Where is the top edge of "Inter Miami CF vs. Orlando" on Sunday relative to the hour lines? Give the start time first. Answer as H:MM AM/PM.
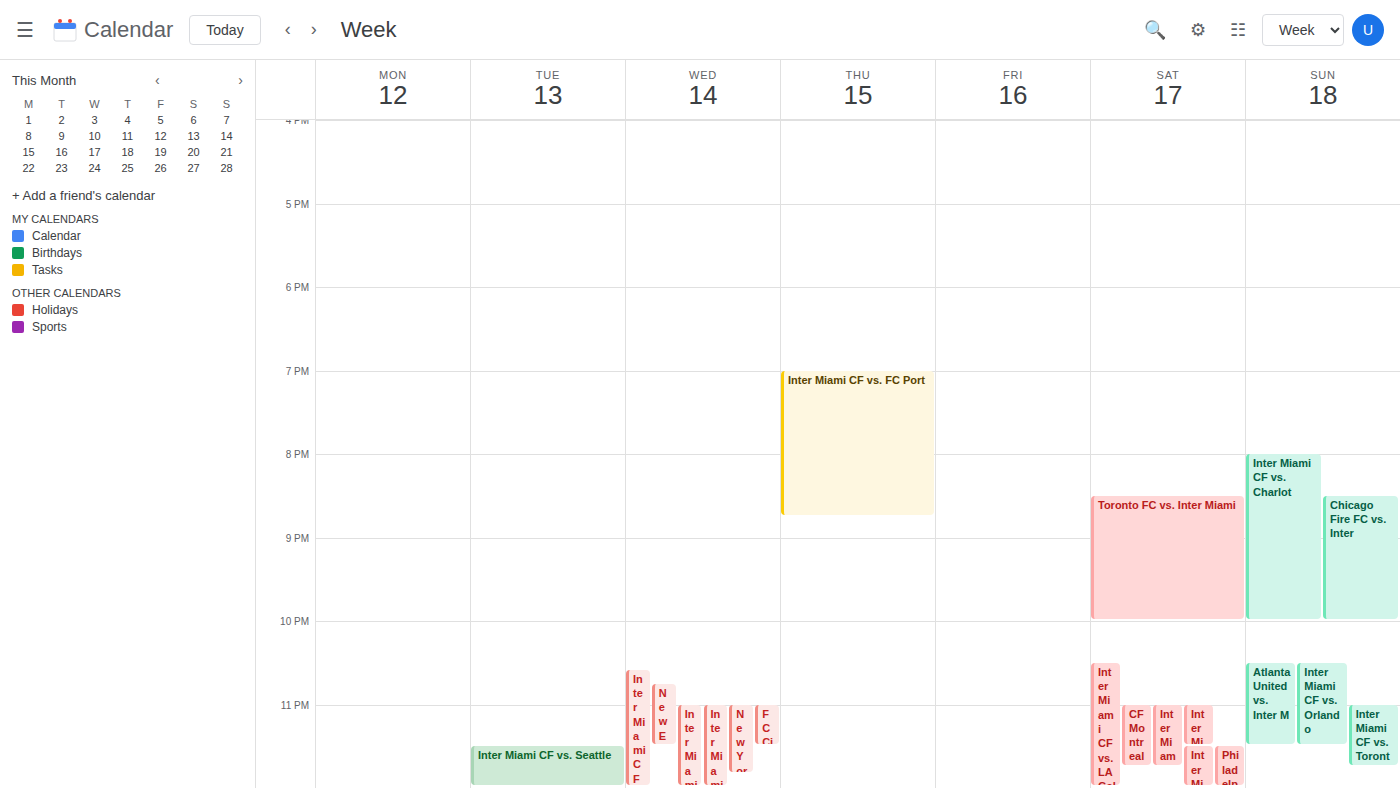
10:30 PM -- halfway between the 10 PM and 11 PM lines.